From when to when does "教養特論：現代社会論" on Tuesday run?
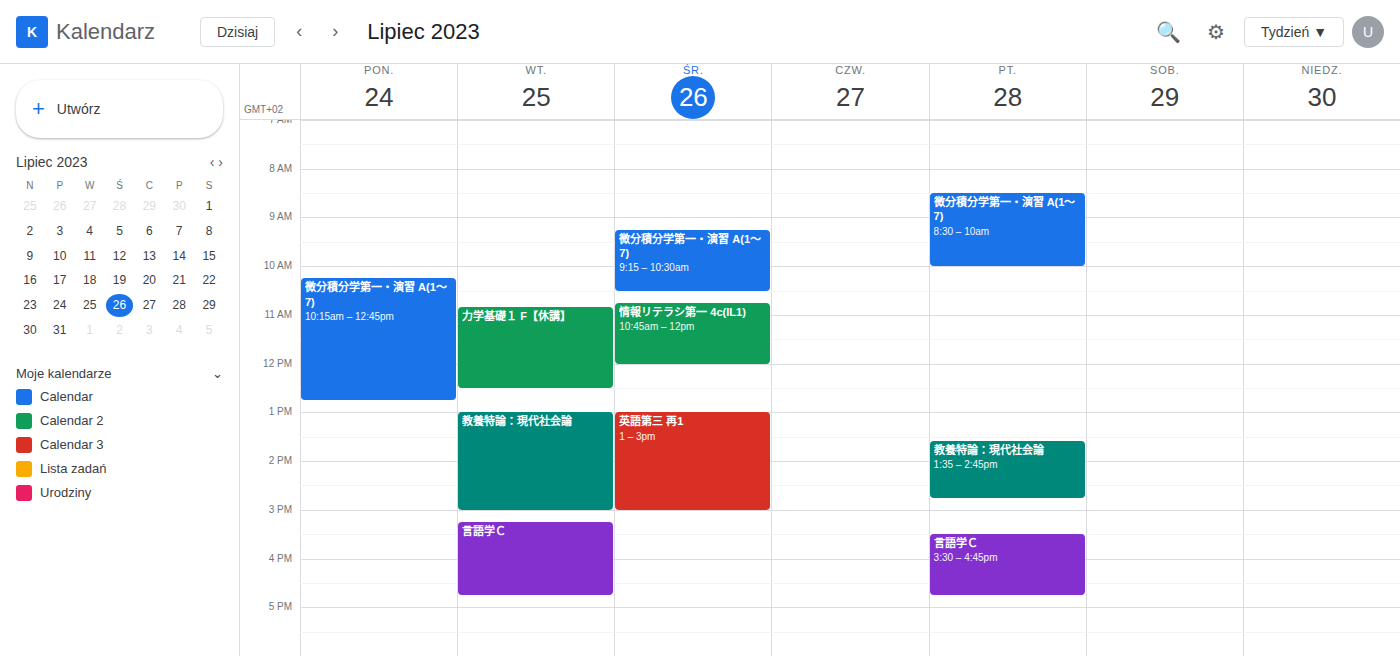
13:00 to 15:00